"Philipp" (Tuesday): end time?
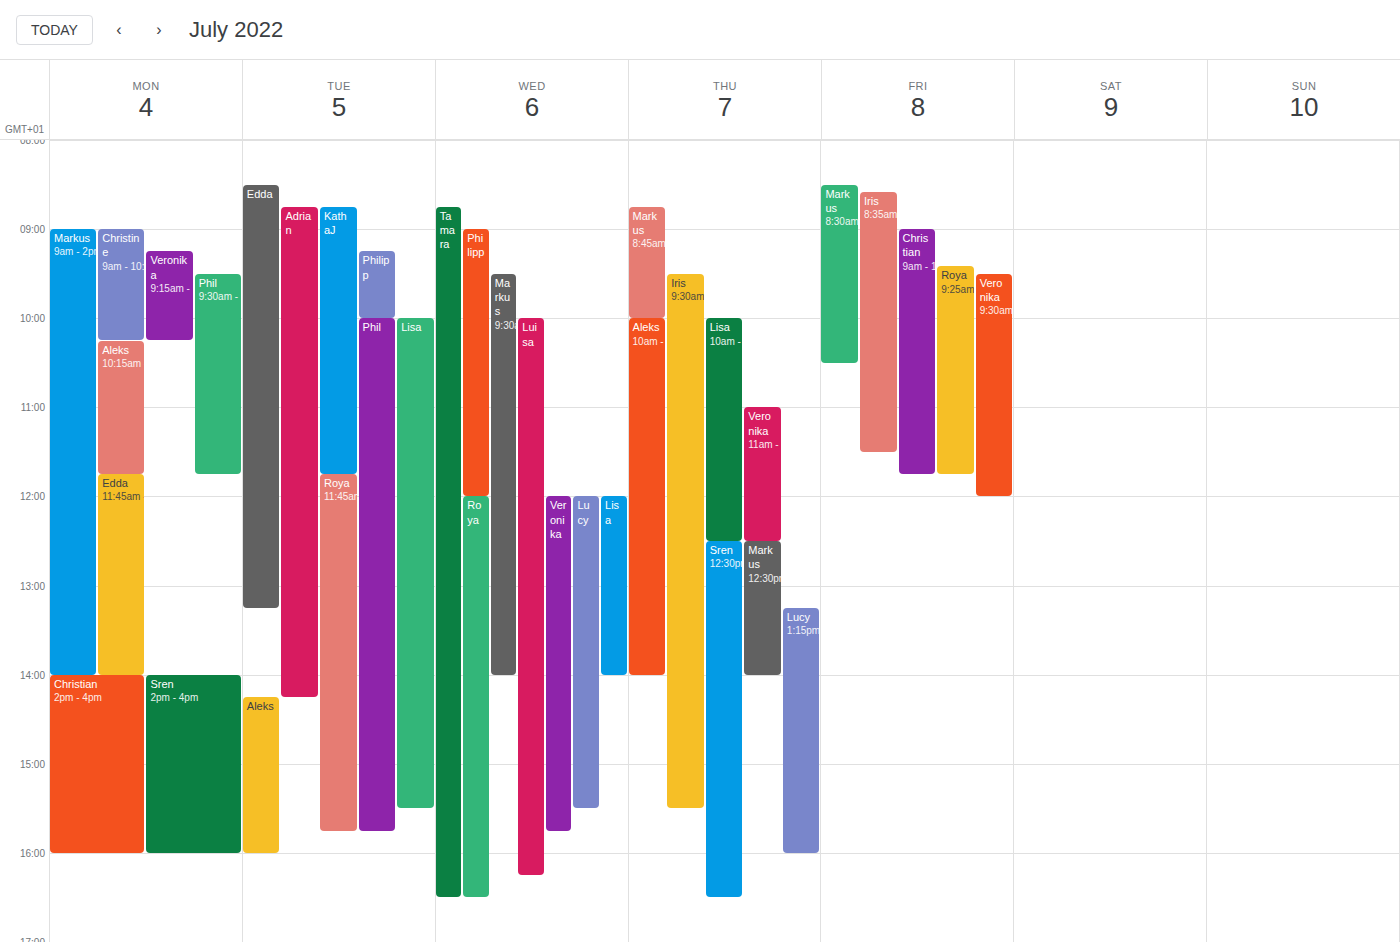
10:00 AM